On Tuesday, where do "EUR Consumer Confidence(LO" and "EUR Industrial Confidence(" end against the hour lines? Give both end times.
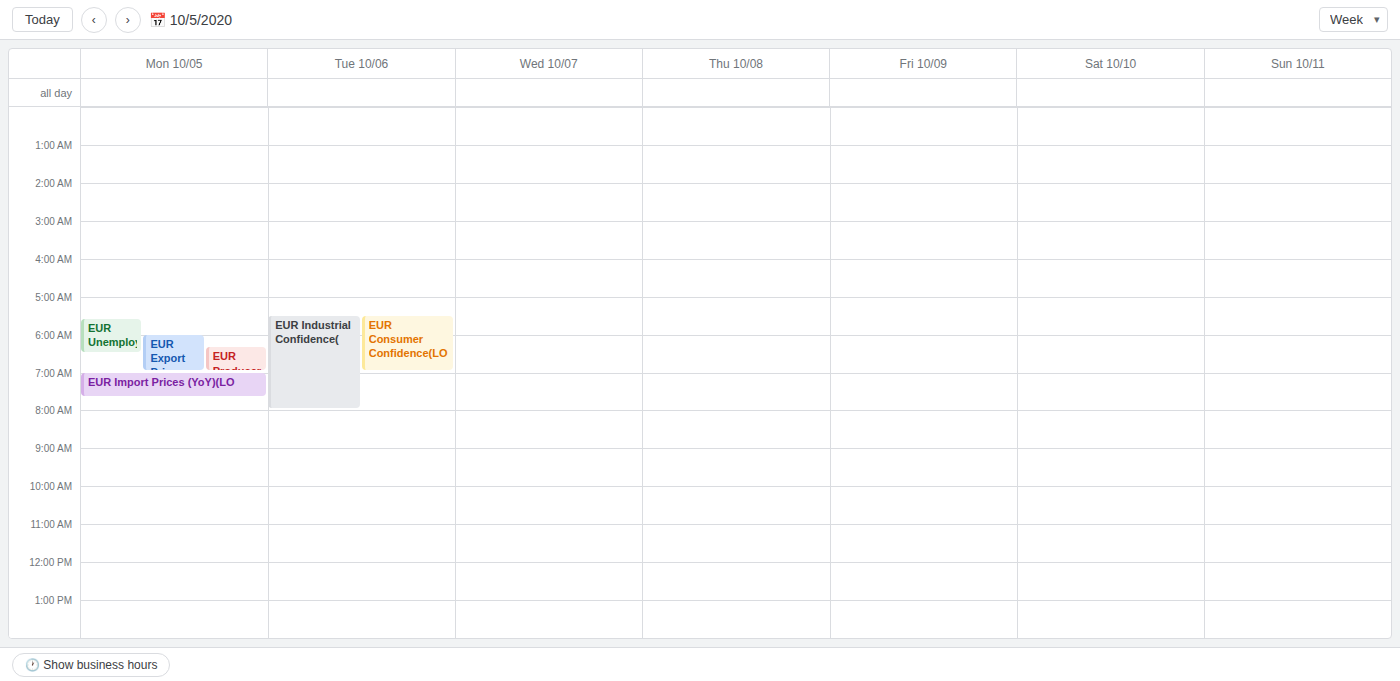
"EUR Consumer Confidence(LO": 7:00 AM, exactly on the 7 AM line. "EUR Industrial Confidence(": 8:00 AM, exactly on the 8 AM line.